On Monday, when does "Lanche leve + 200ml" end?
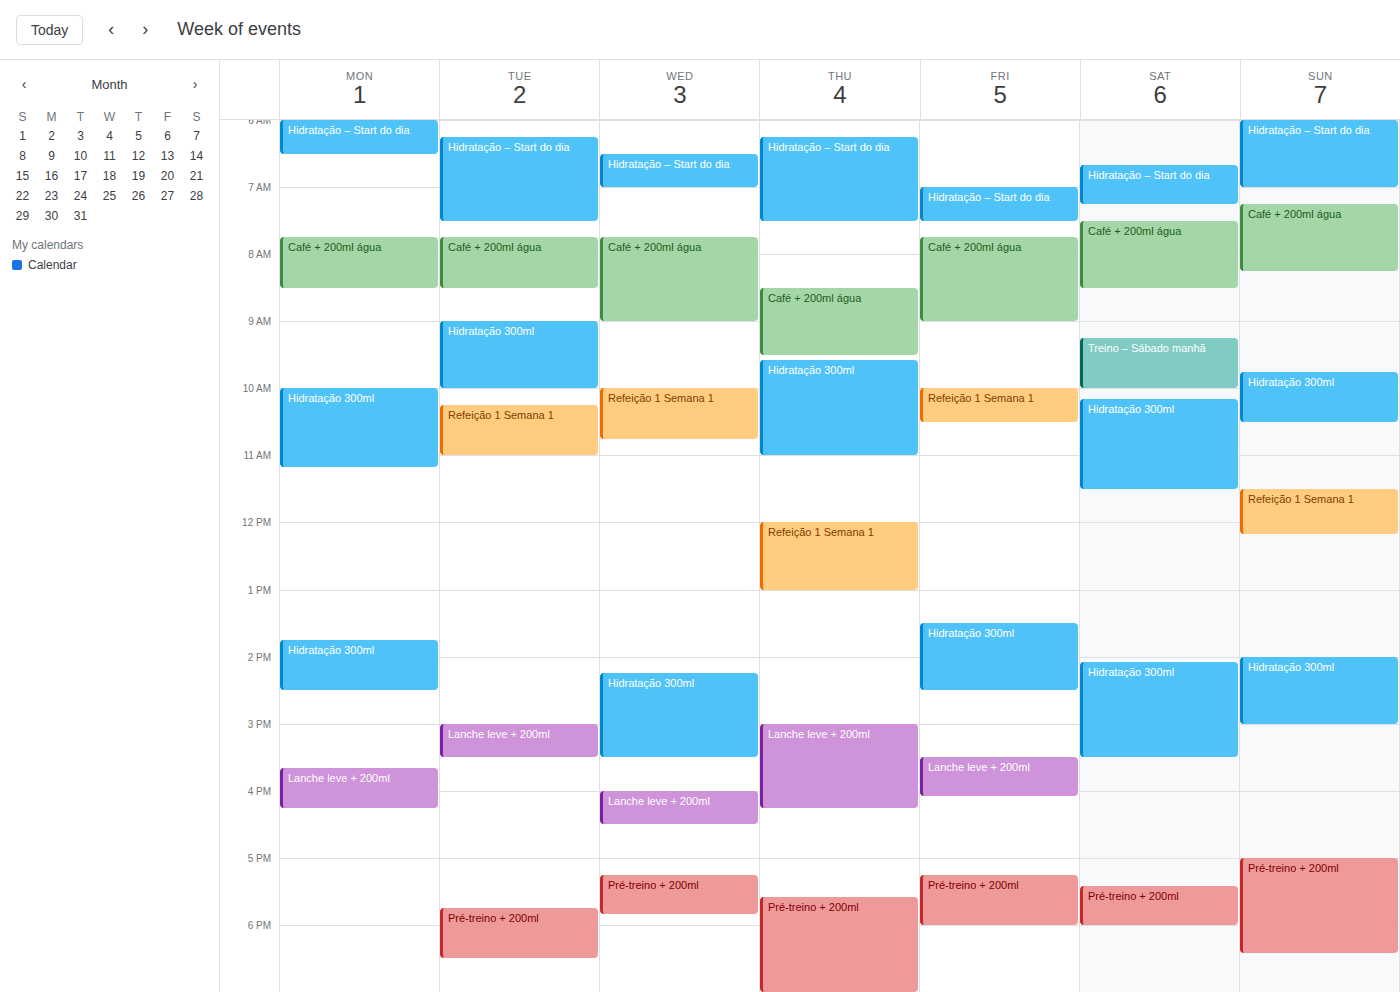
4:15 PM